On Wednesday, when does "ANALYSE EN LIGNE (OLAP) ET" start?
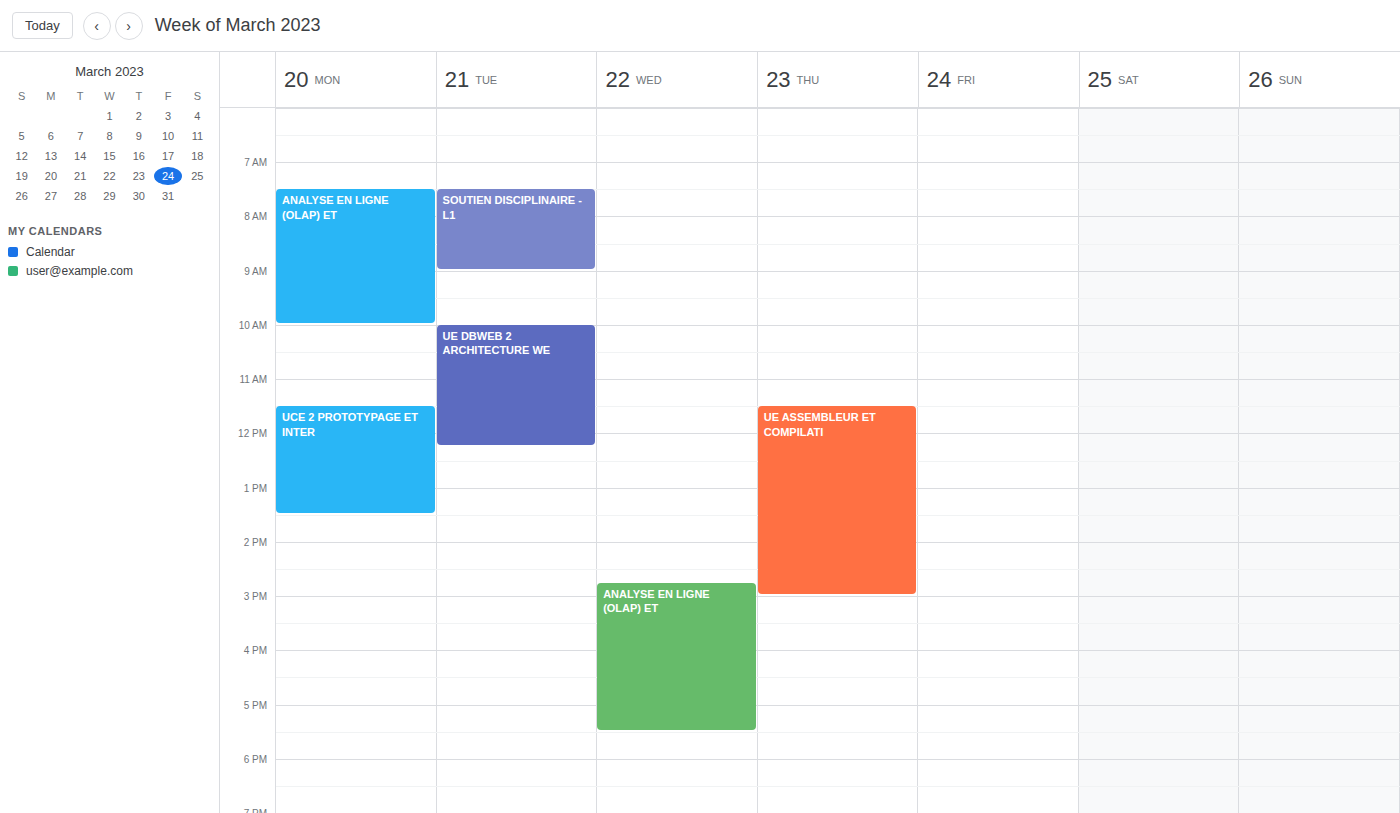
14:45